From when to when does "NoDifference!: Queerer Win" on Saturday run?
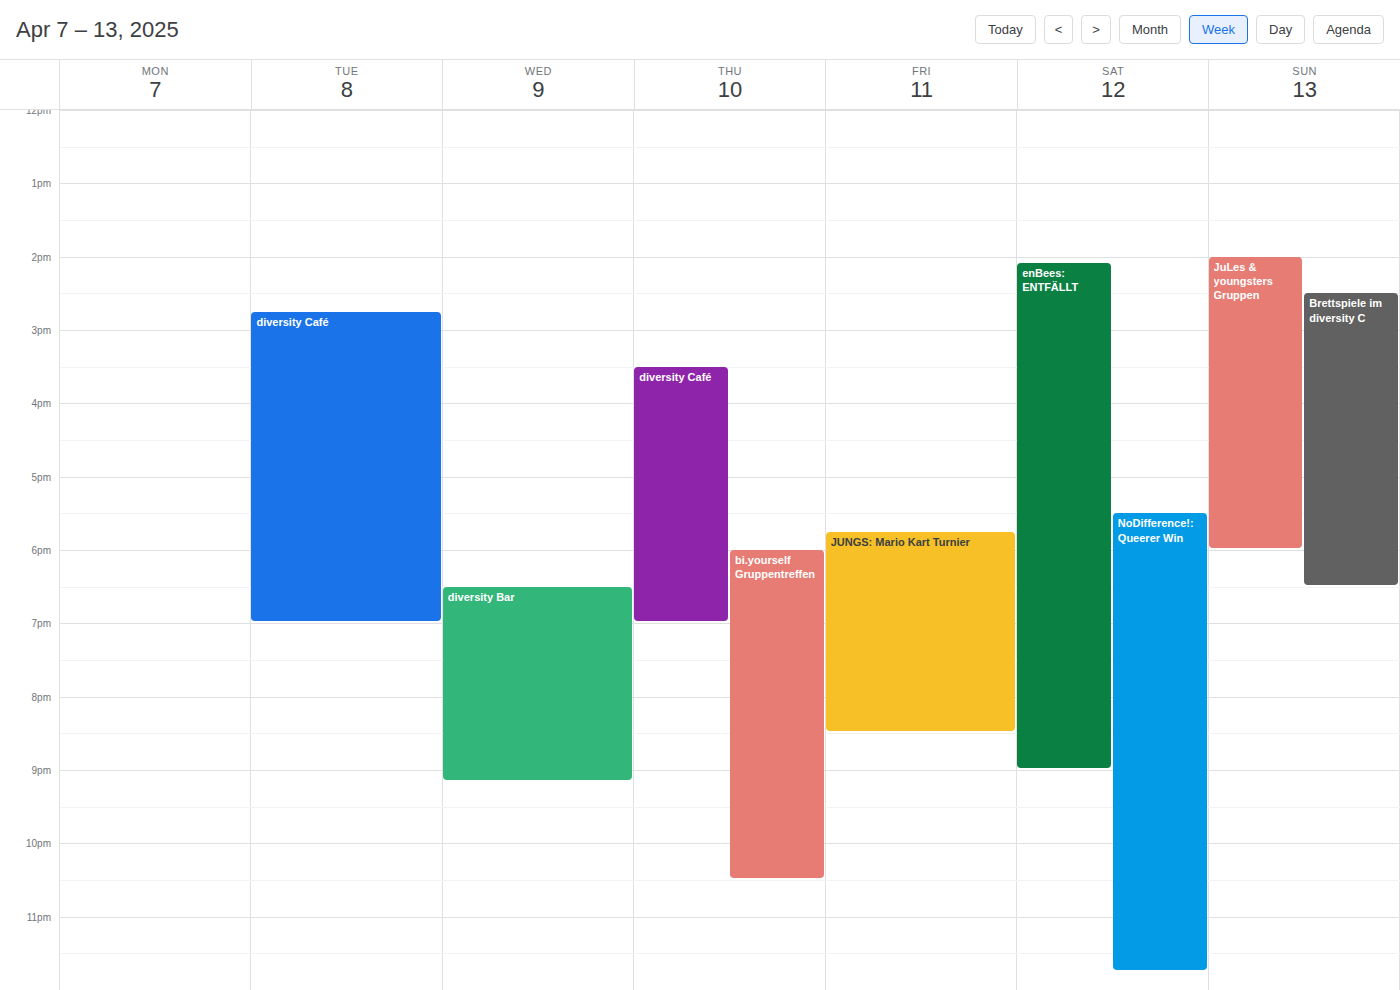
5:30 PM to 11:45 PM